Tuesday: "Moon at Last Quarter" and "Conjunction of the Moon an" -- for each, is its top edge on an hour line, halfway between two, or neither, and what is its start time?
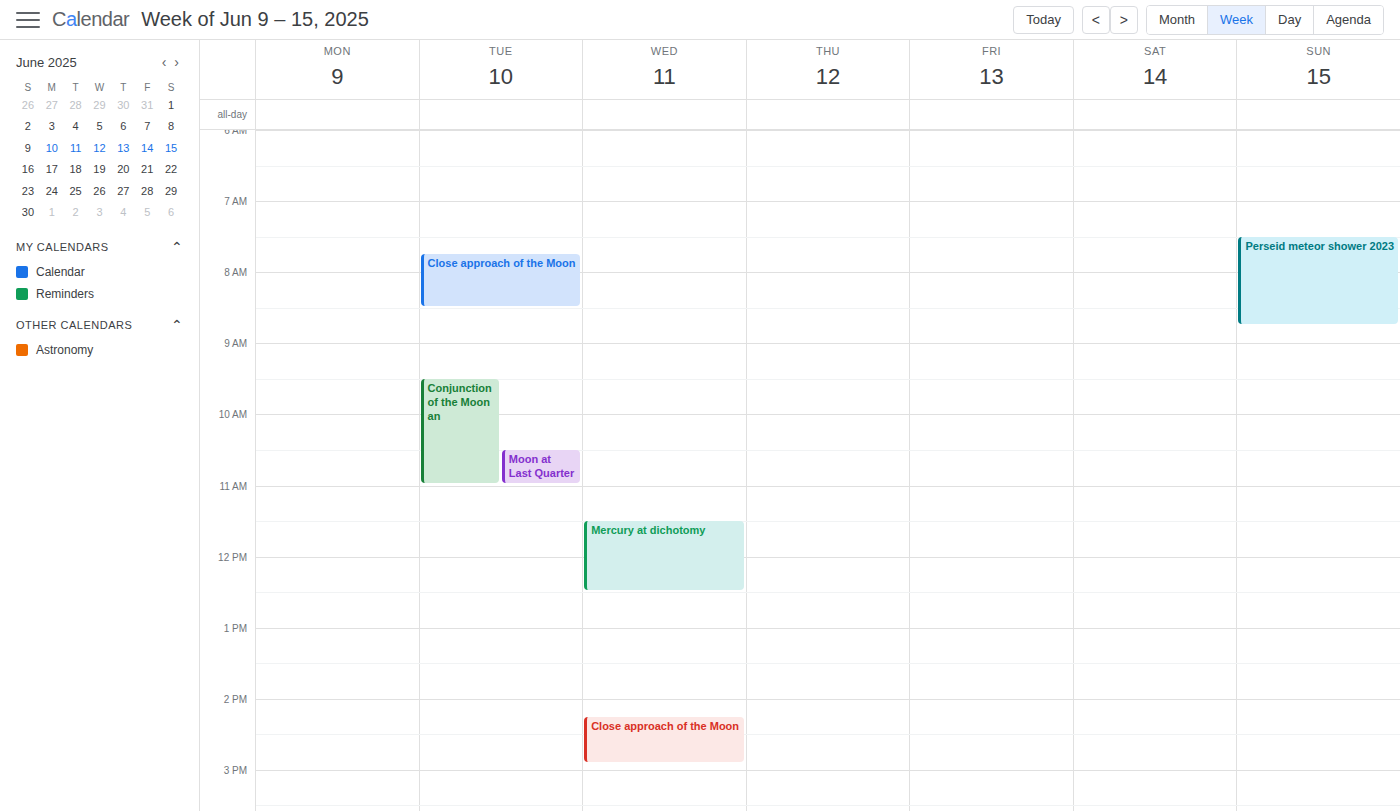
"Moon at Last Quarter": 10:30, halfway between the 10:00 and 11:00 lines. "Conjunction of the Moon an": 09:30, halfway between the 09:00 and 10:00 lines.